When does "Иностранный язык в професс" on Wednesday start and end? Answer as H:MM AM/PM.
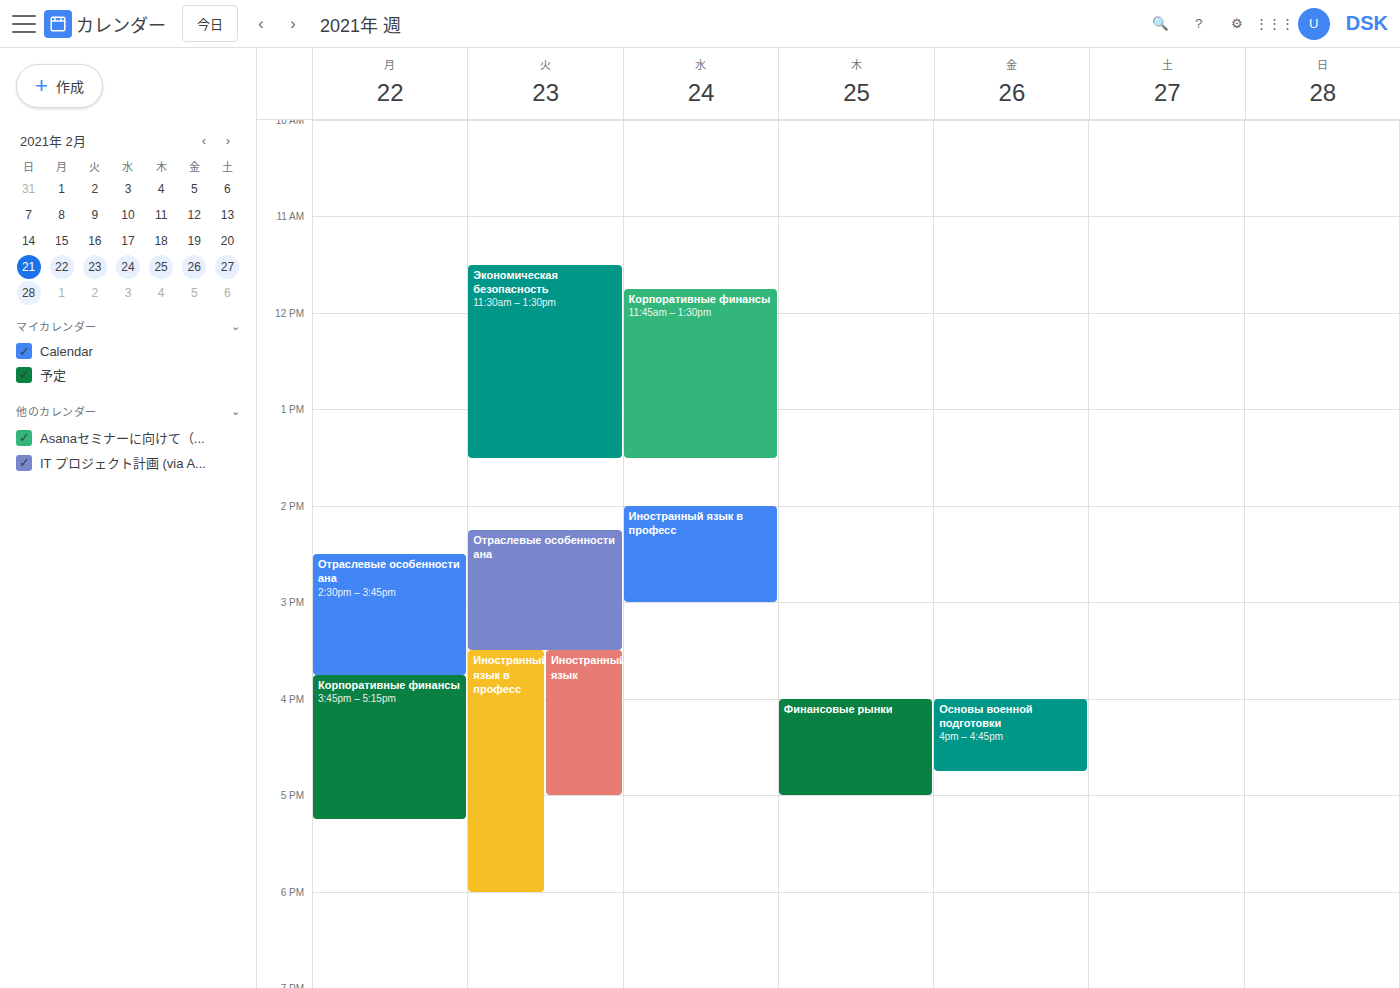
2:00 PM to 3:00 PM